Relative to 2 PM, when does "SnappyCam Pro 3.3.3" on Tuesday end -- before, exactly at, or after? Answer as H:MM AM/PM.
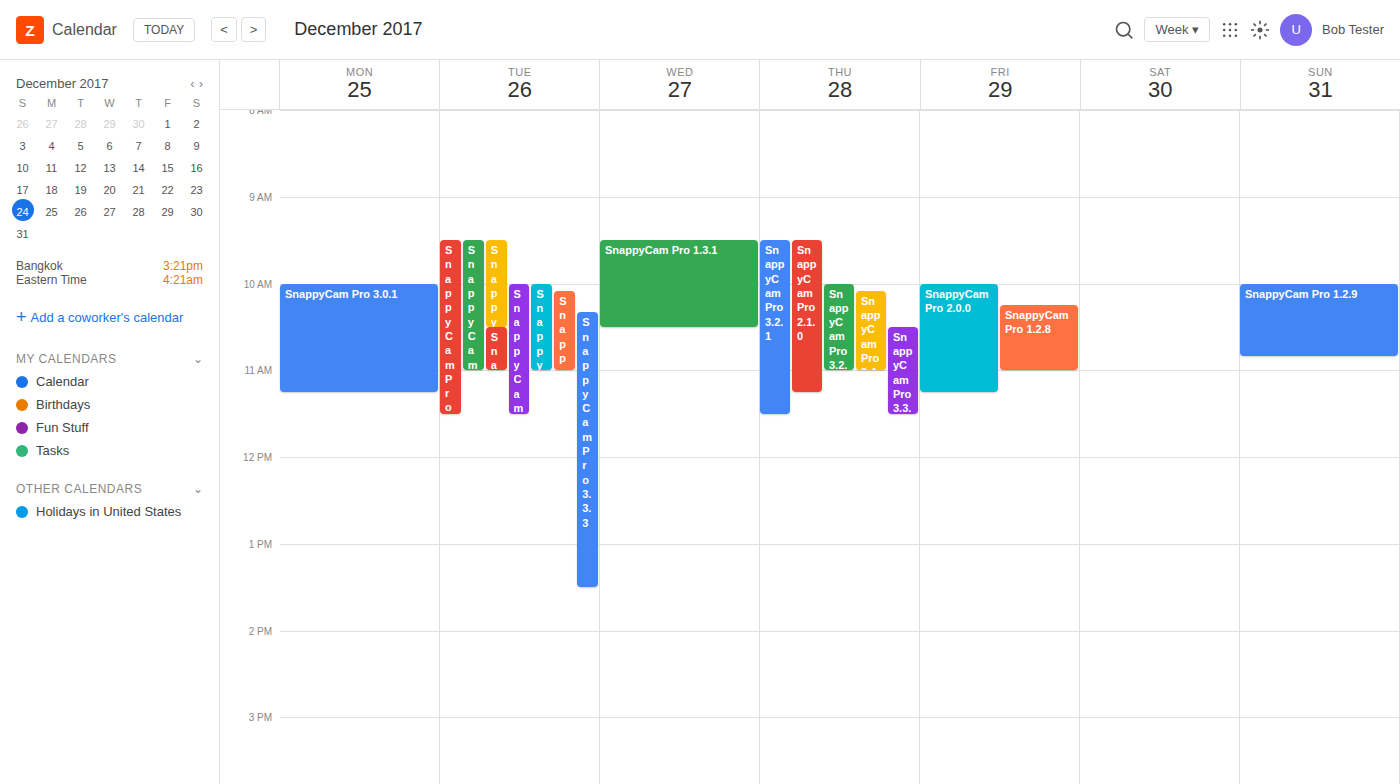
1:30 PM -- before 2 PM, 30 minutes above the 2 PM line.